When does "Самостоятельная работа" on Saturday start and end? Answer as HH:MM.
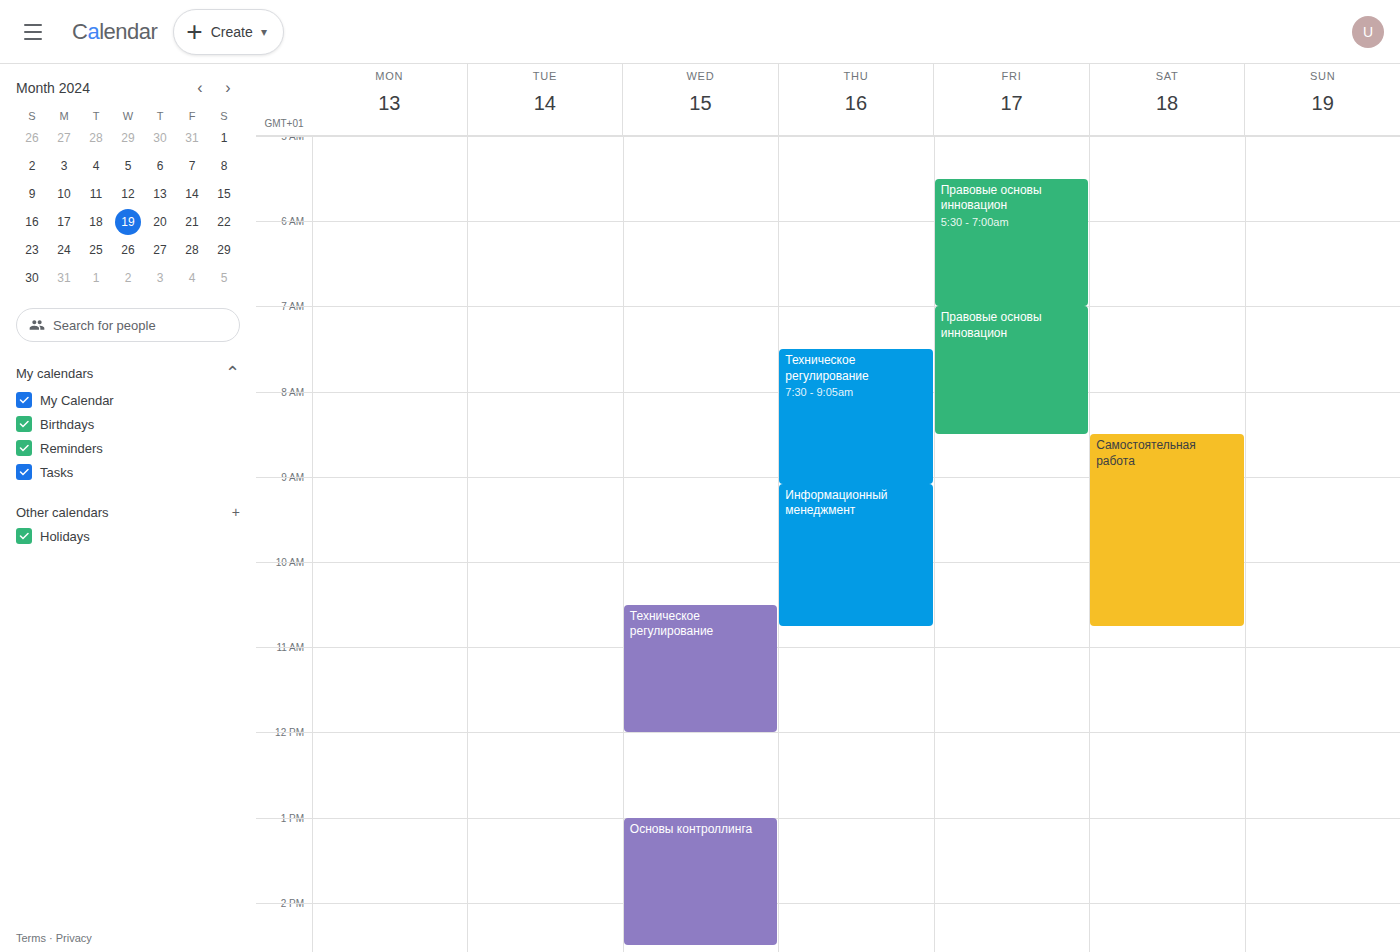
08:30 to 10:45